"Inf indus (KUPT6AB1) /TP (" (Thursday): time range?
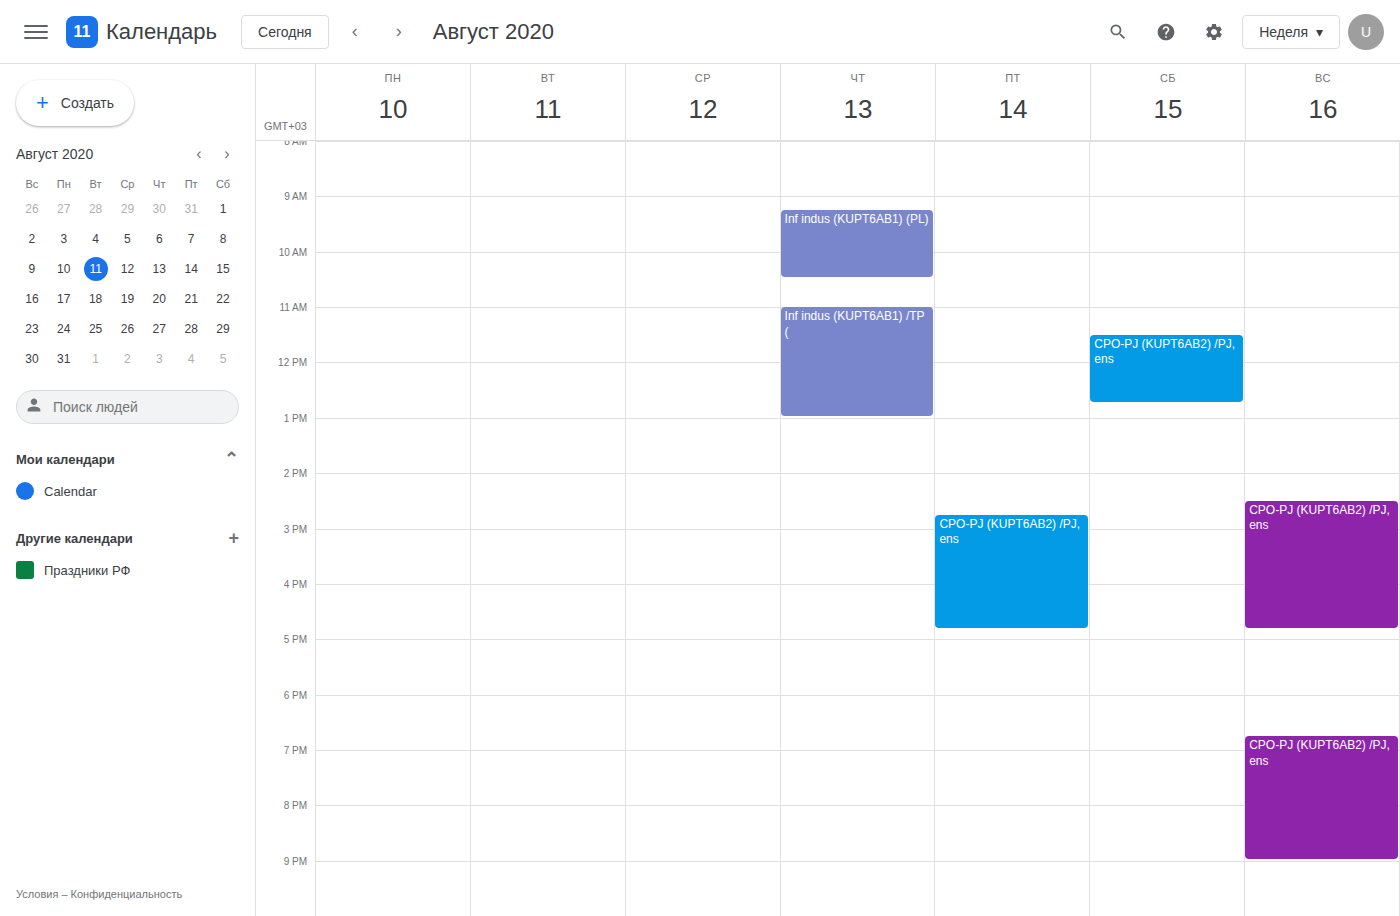
11:00 AM to 1:00 PM